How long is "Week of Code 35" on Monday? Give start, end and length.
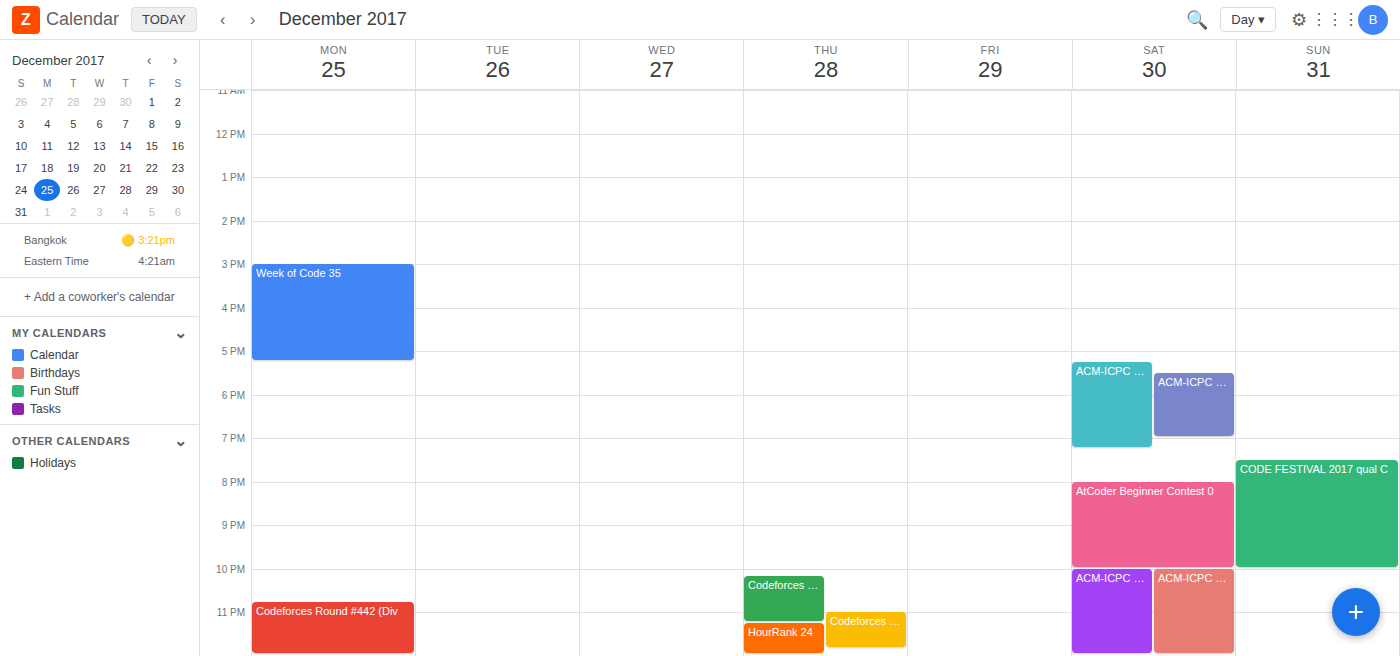
3:00 PM to 5:15 PM, 2 hours 15 minutes